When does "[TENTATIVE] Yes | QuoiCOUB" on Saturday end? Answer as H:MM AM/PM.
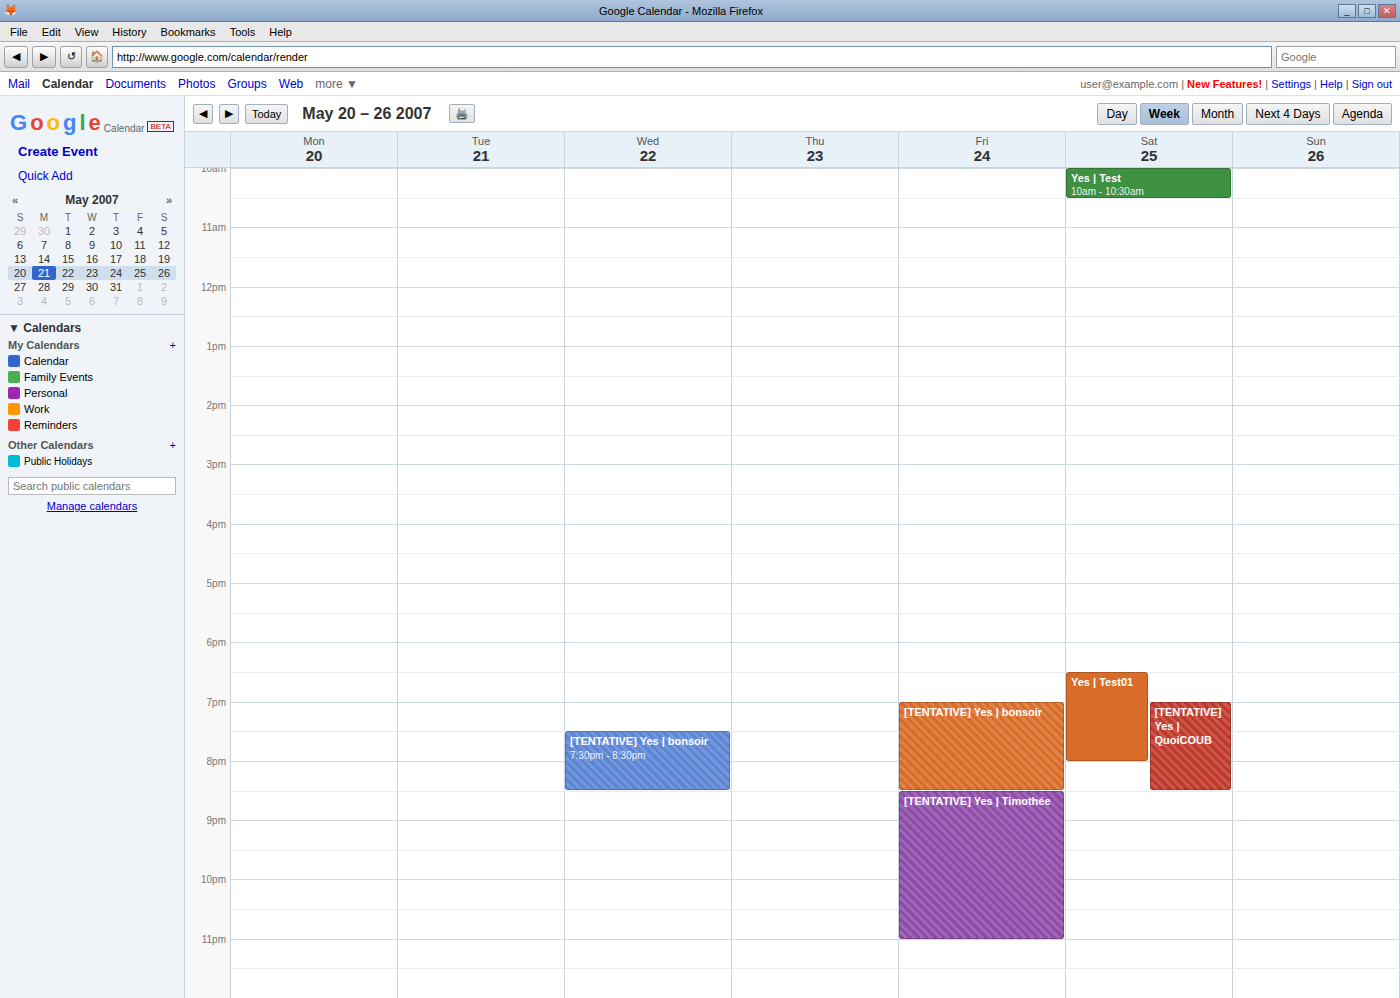
8:30 PM